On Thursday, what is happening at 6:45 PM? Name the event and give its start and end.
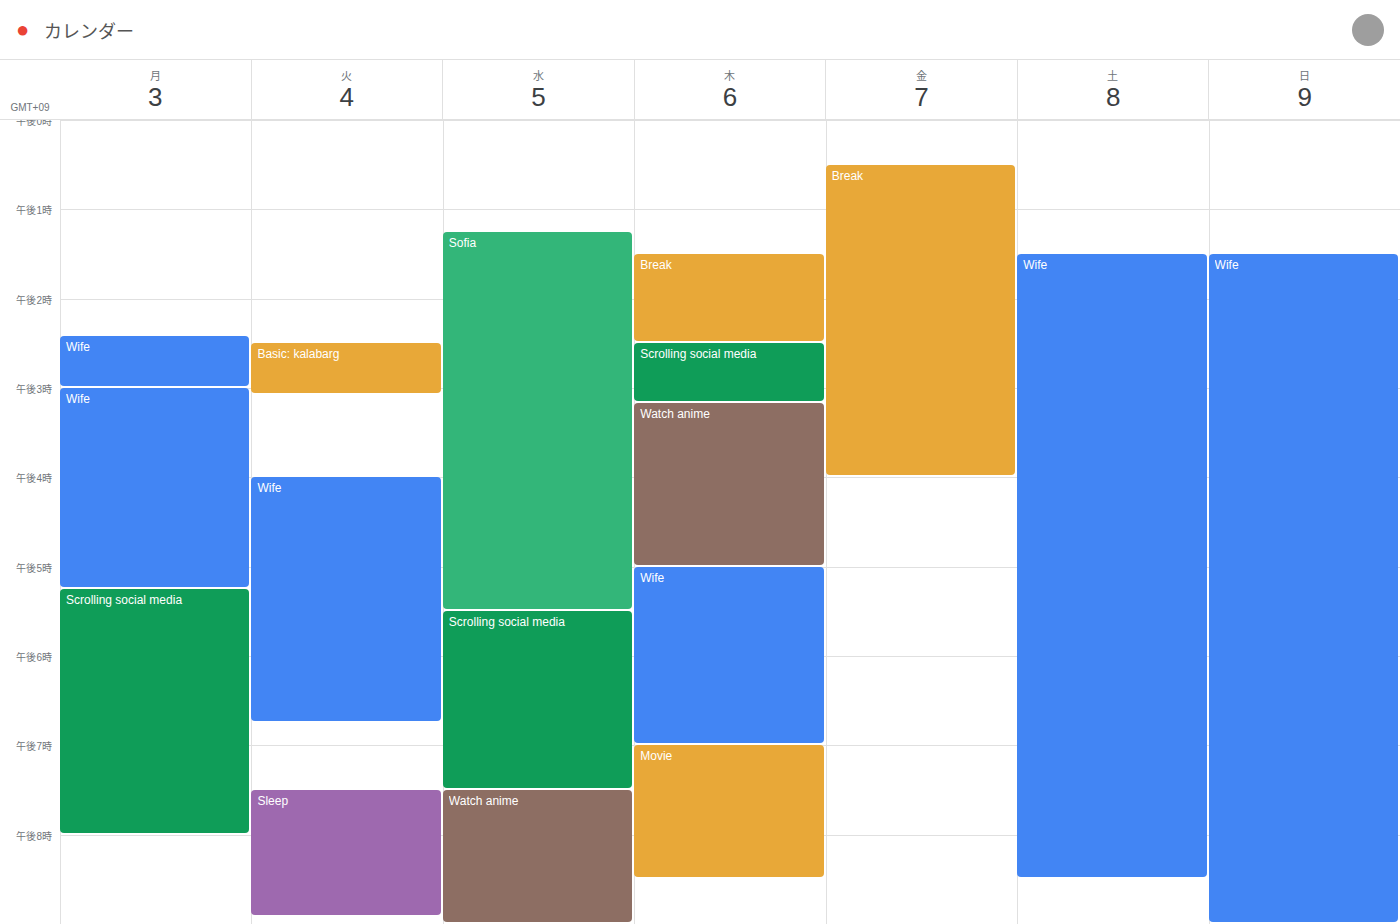
"Wife", 5:00 PM to 7:00 PM